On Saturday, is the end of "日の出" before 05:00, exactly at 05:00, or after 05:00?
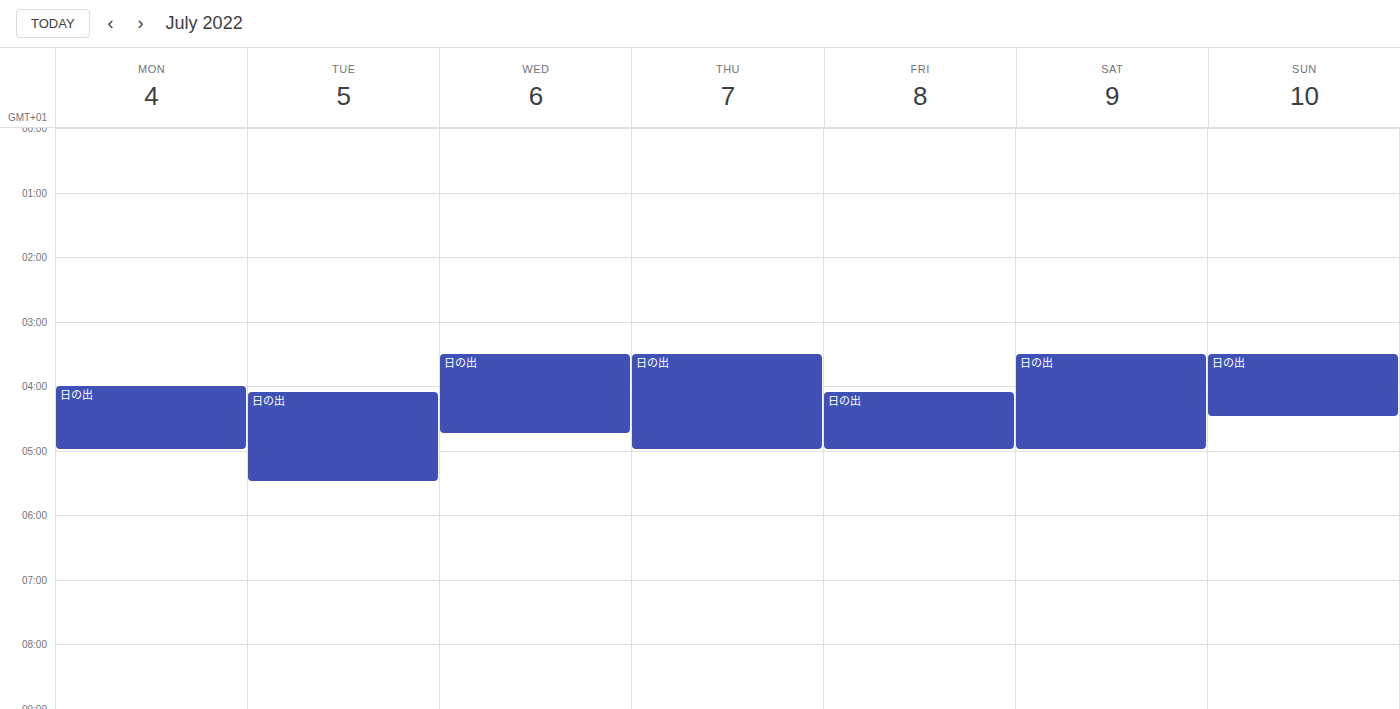
05:00 -- exactly at 05:00, on the 05:00 line.